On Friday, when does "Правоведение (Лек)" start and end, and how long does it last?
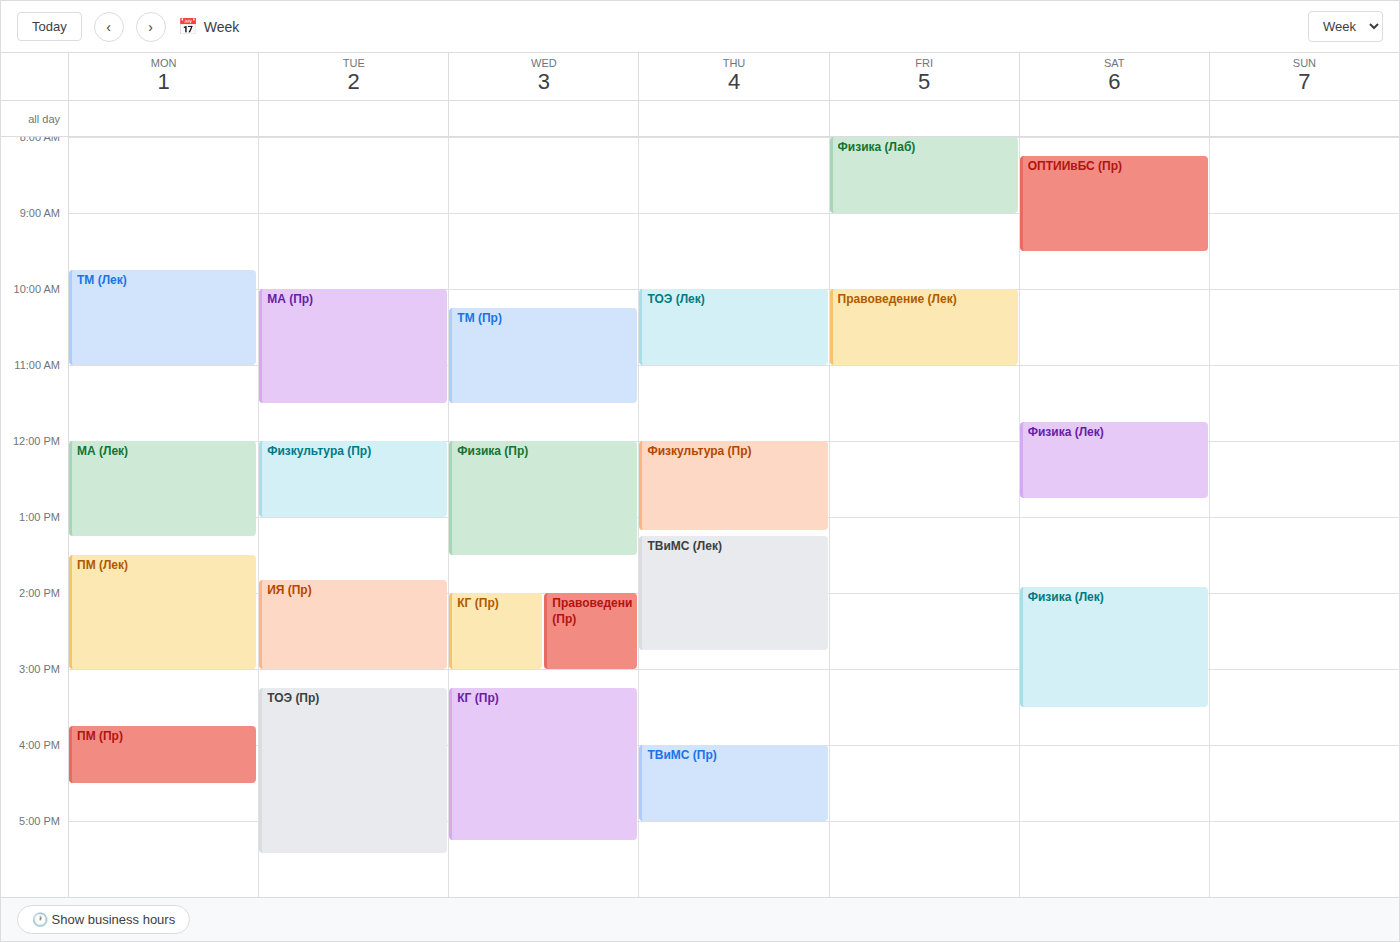
10:00 to 11:00, 1 hour